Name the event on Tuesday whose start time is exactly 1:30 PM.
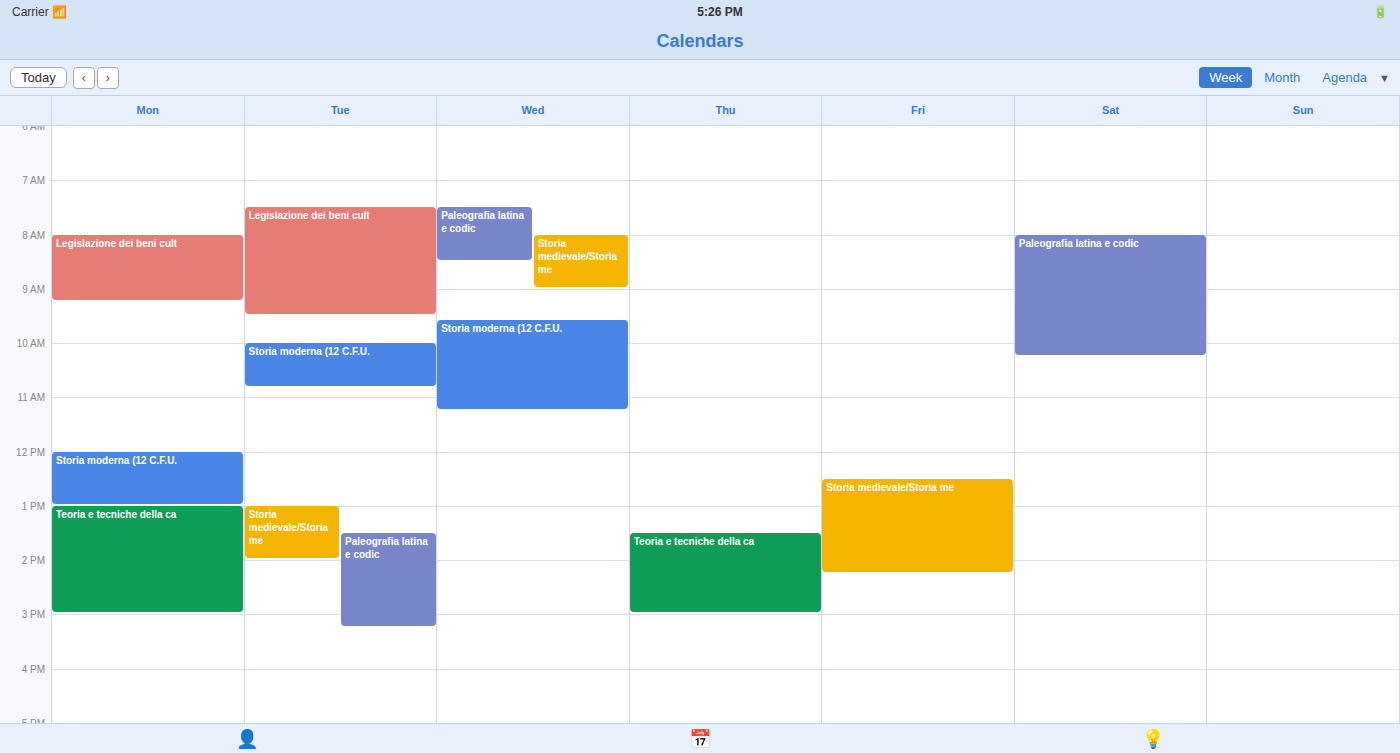
"Paleografia latina e codic"